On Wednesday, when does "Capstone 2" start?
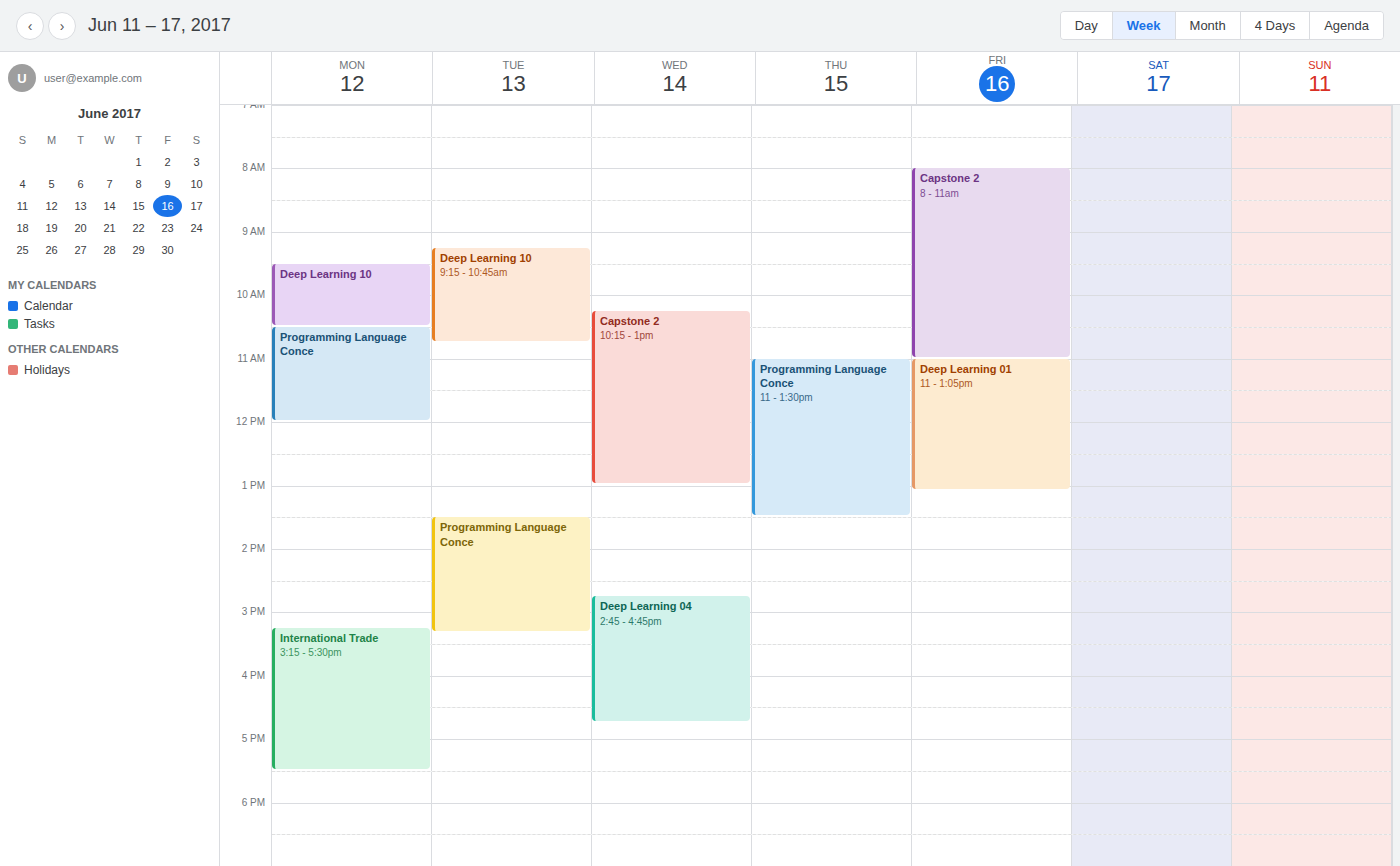
10:15 AM